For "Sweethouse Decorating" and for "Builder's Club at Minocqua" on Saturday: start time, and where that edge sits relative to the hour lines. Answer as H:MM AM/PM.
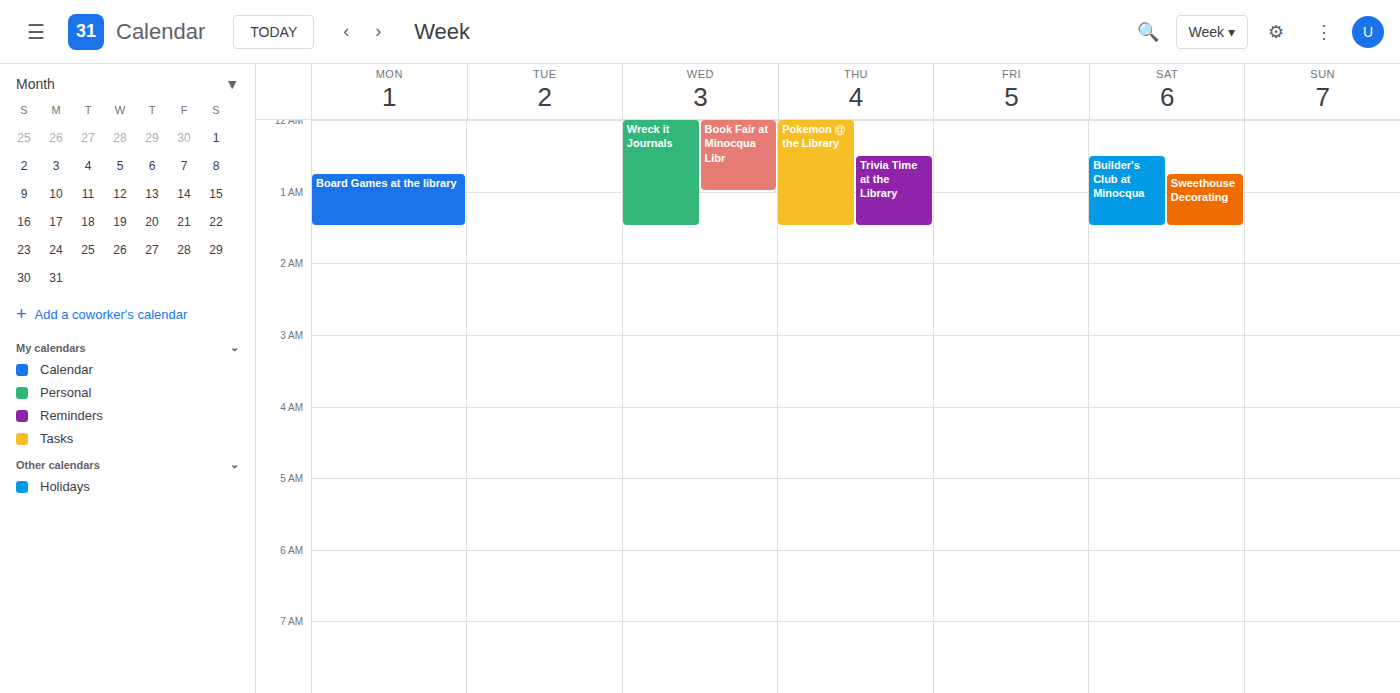
"Sweethouse Decorating": 12:45 AM, neither: three quarters of the way from the 12 AM line to the 1 AM line. "Builder's Club at Minocqua": 12:30 AM, halfway between the 12 AM and 1 AM lines.